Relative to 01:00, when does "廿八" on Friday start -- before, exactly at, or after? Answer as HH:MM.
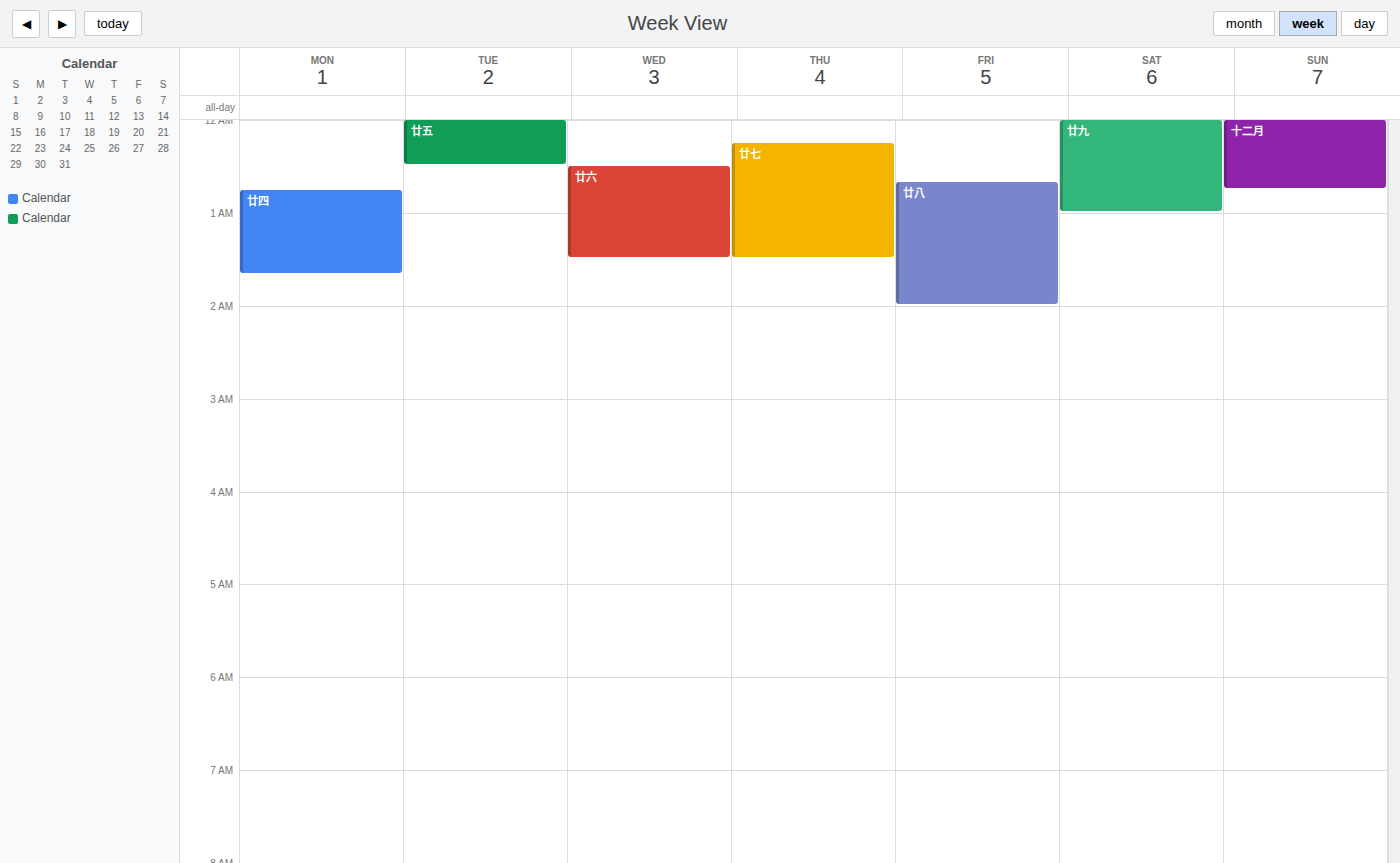
00:40 -- before 01:00, 20 minutes above the 01:00 line.